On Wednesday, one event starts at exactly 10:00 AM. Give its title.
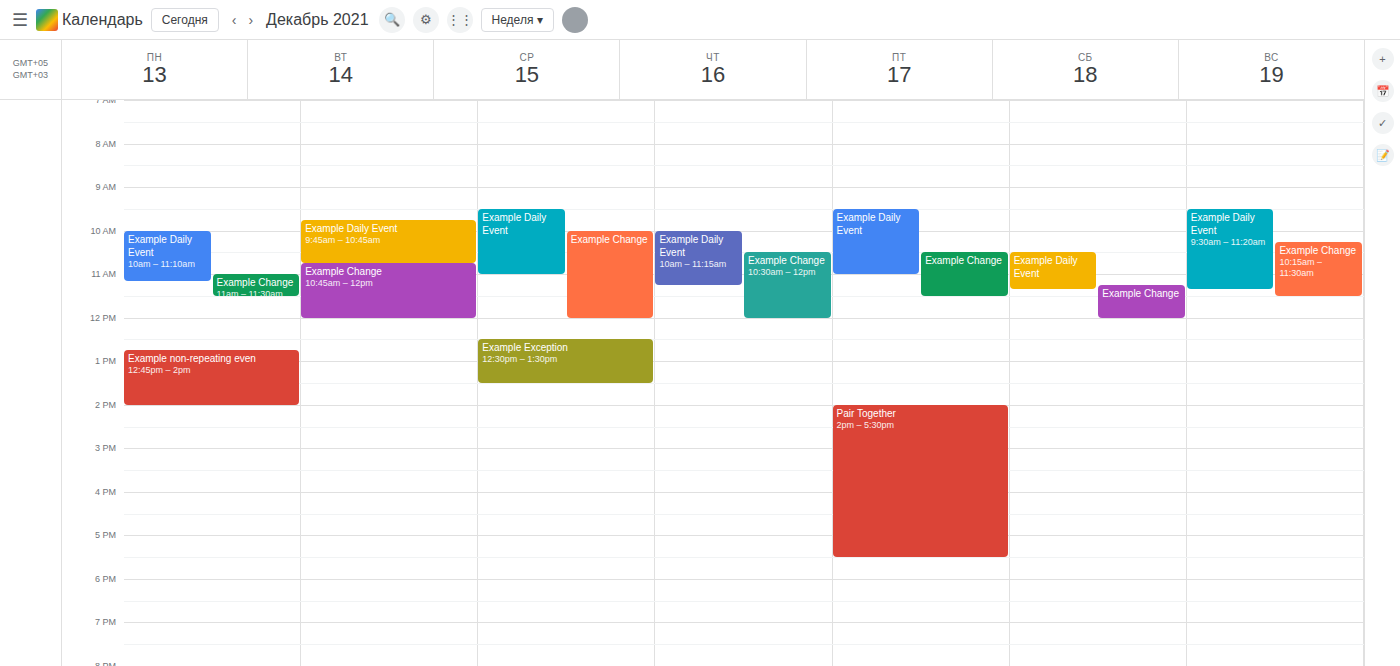
"Example Change"